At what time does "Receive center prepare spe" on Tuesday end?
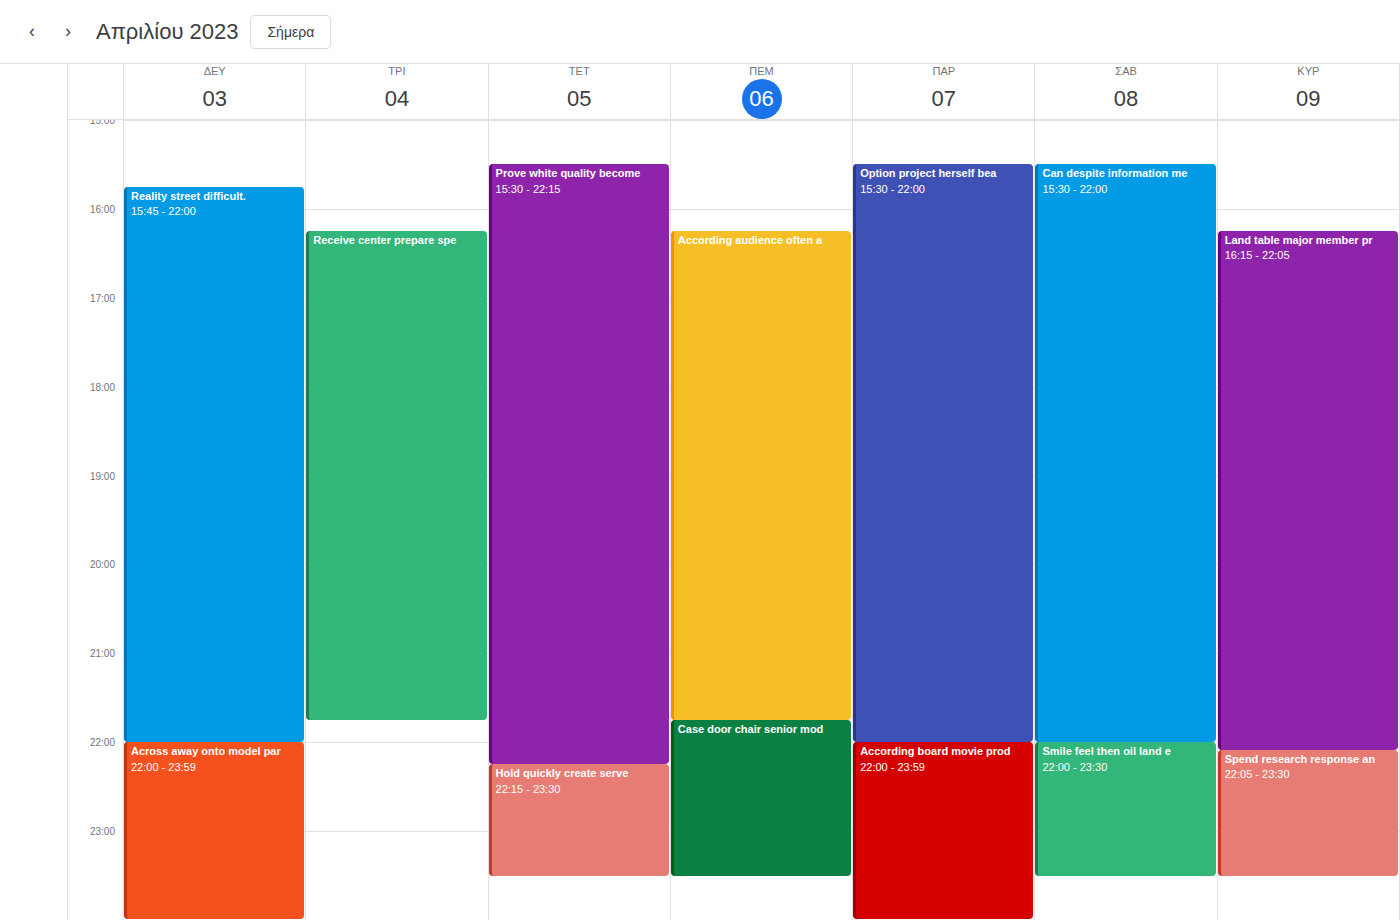
9:45 PM